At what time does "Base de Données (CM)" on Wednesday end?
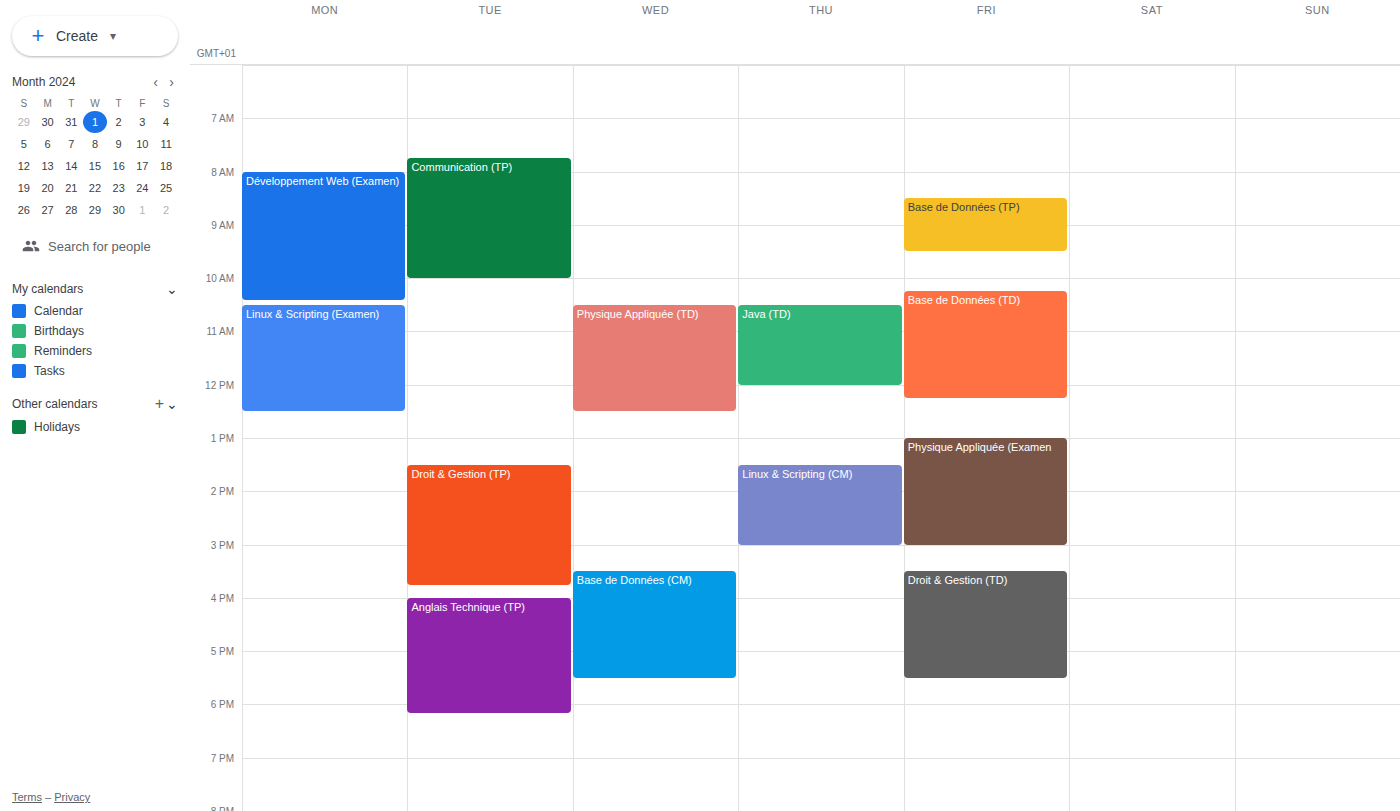
5:30 PM